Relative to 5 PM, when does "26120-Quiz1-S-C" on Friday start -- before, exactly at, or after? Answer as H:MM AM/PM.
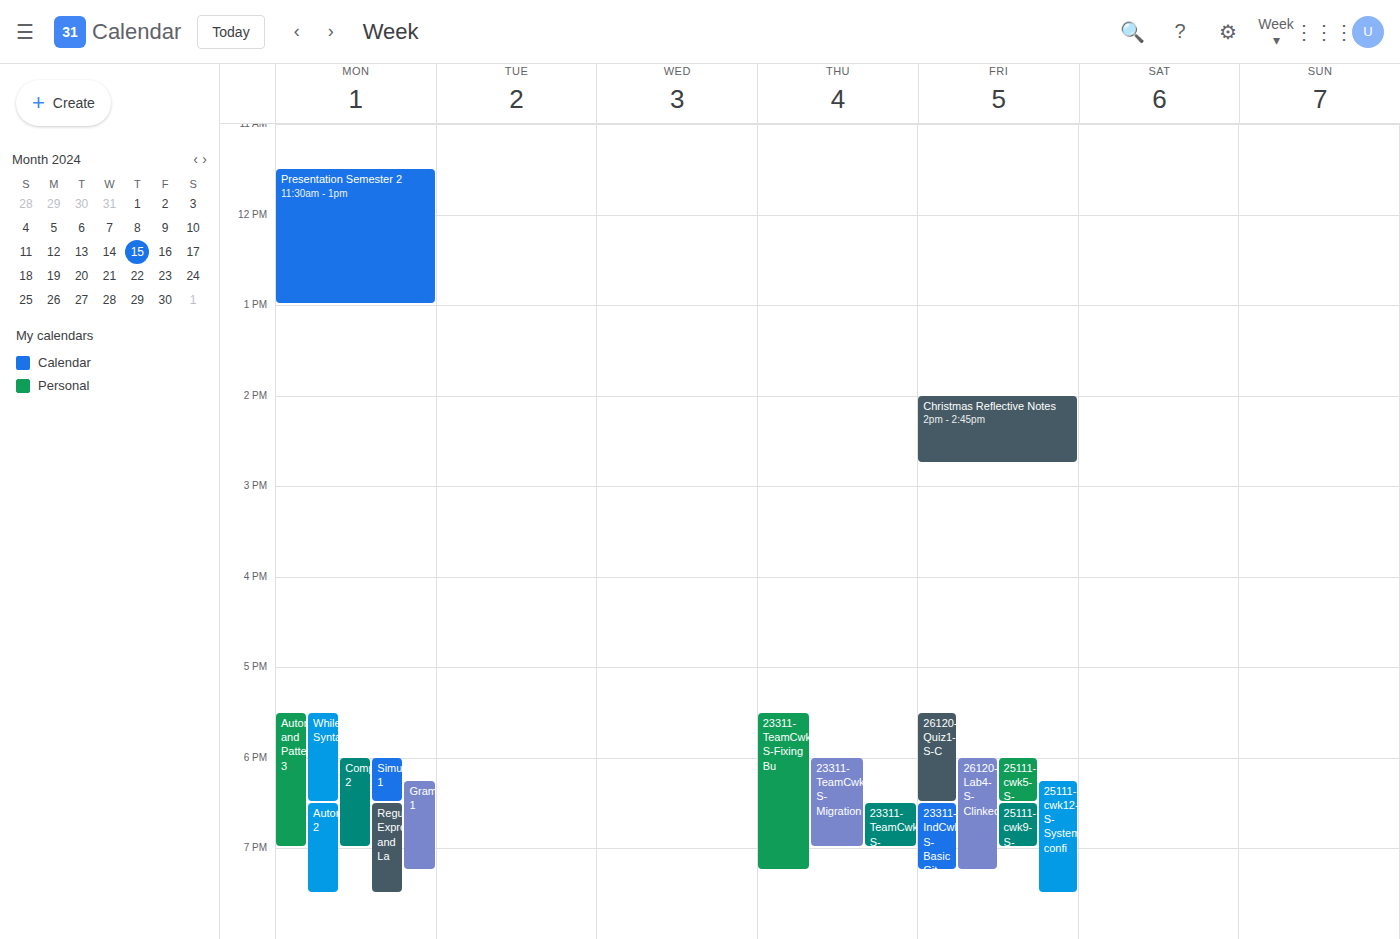
5:30 PM -- after 5 PM, 30 minutes below the 5 PM line.